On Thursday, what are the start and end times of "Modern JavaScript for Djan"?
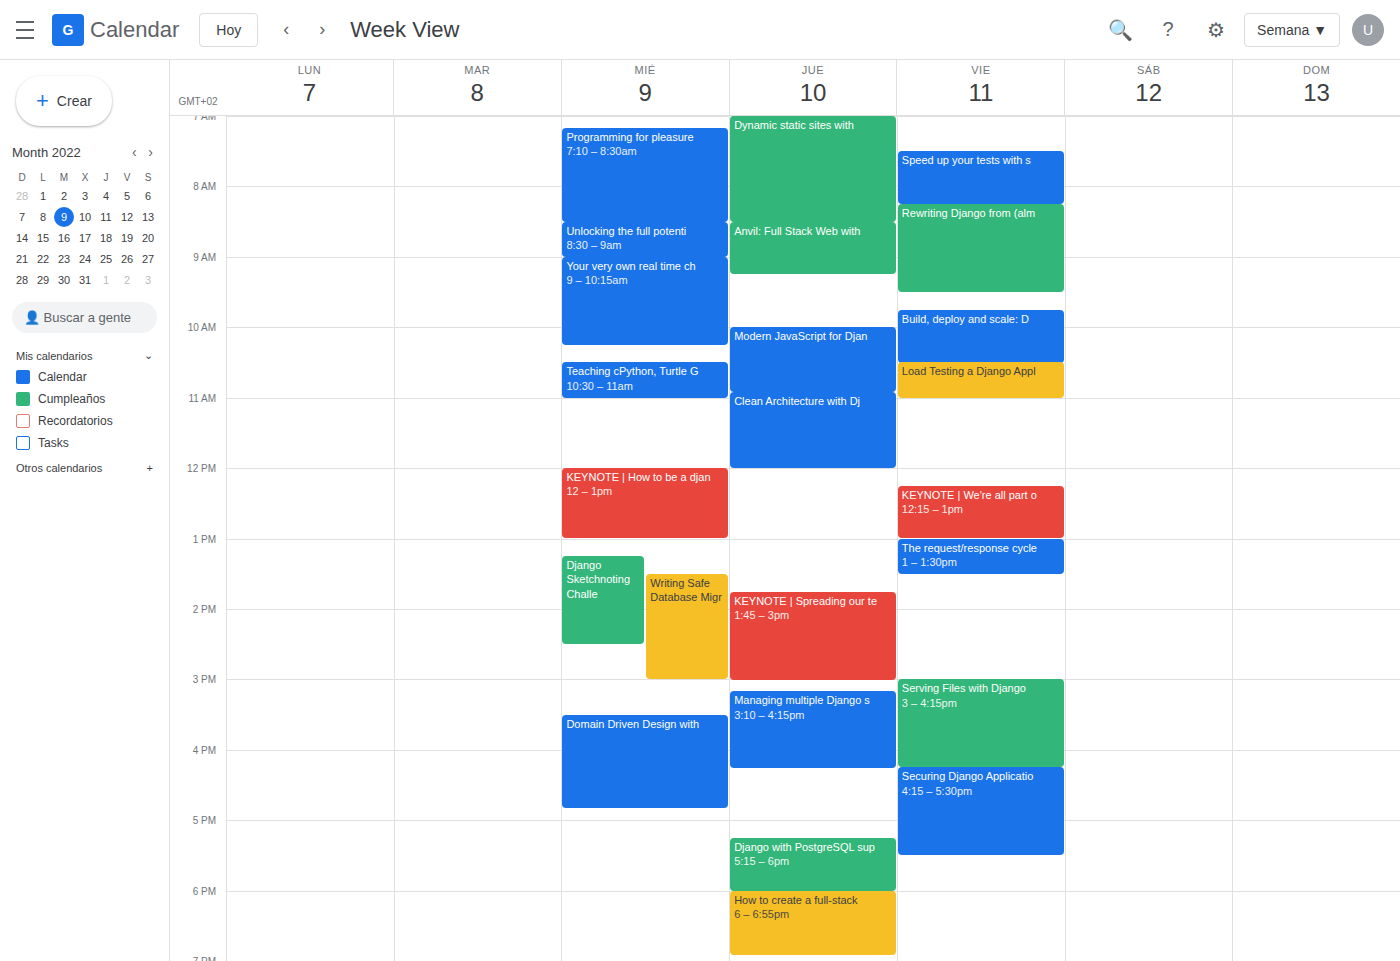
10:00 AM to 10:55 AM